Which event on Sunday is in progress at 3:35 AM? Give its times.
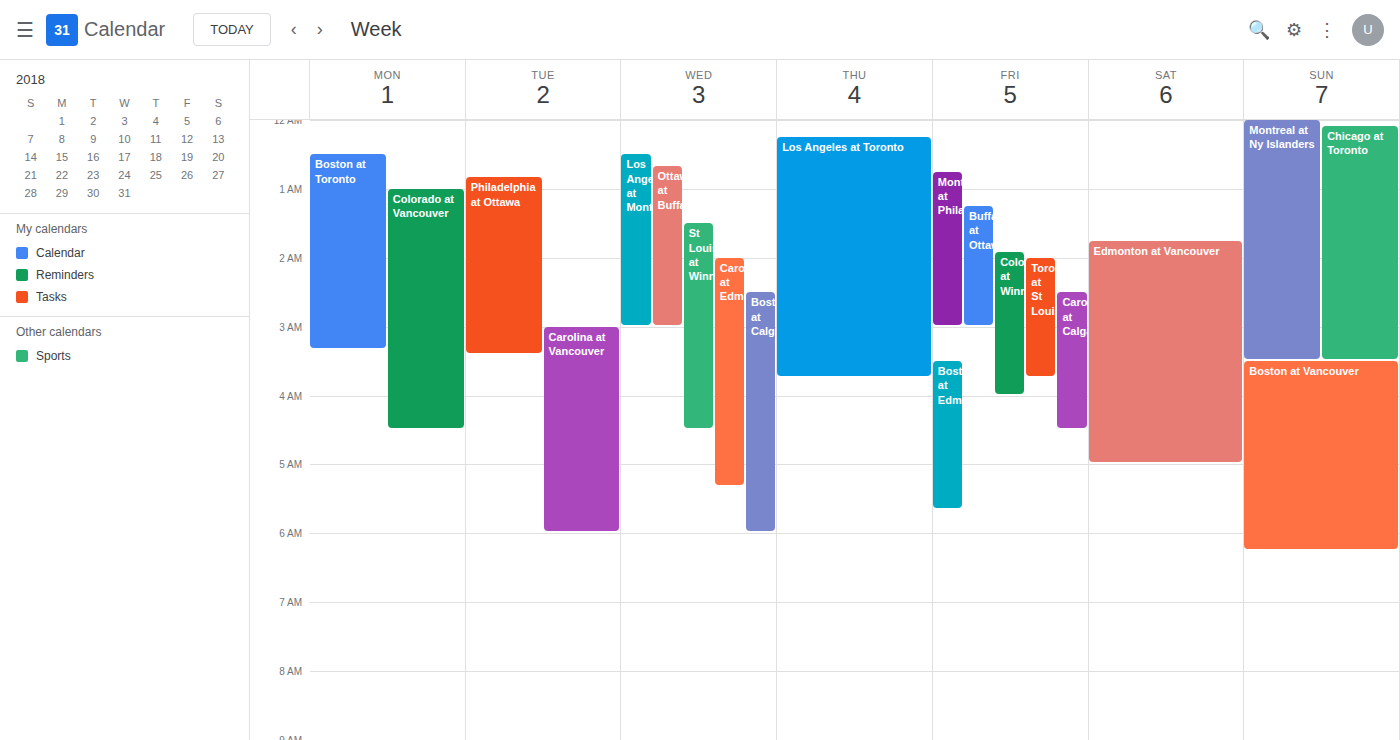
"Boston at Vancouver", 3:30 AM to 6:15 AM